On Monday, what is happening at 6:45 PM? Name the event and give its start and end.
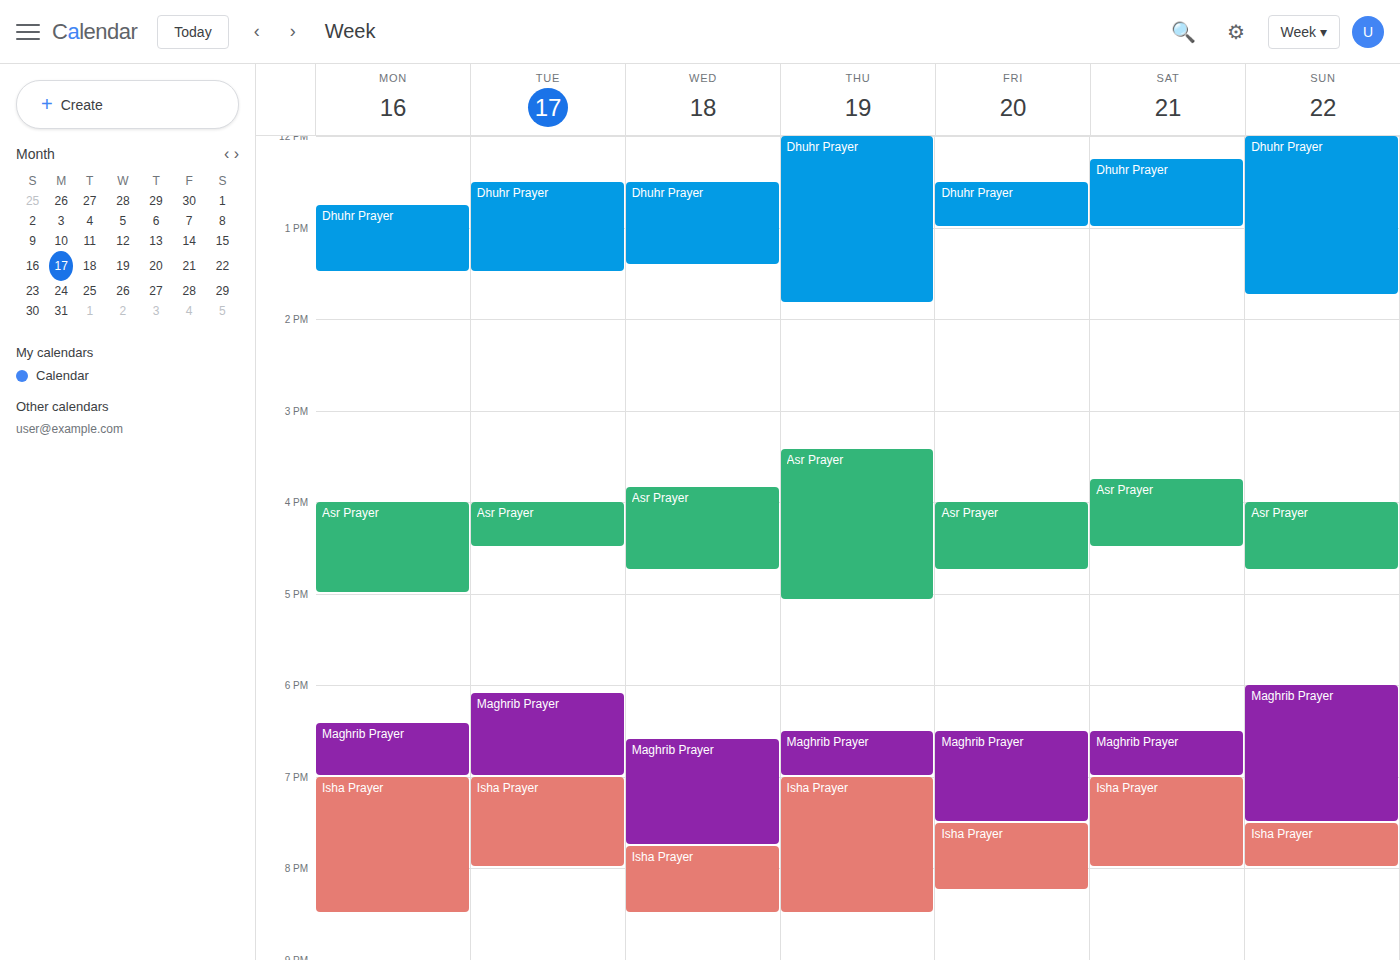
"Maghrib Prayer", 6:25 PM to 7:00 PM